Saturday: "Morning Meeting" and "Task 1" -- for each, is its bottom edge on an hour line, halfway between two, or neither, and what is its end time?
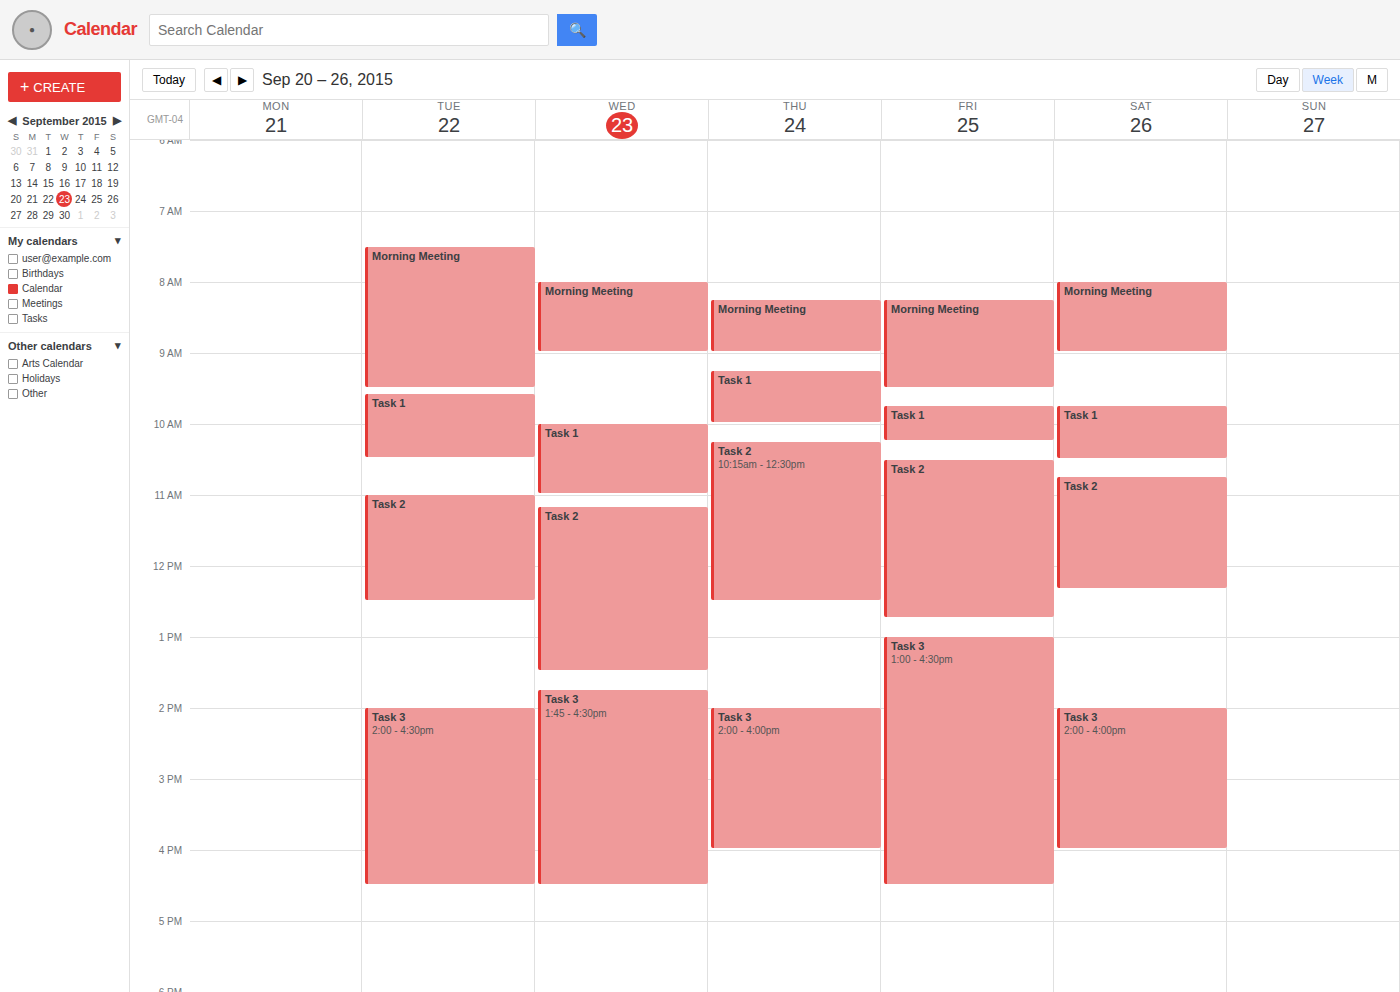
"Morning Meeting": 9:00 AM, exactly on the 9 AM line. "Task 1": 10:30 AM, halfway between the 10 AM and 11 AM lines.